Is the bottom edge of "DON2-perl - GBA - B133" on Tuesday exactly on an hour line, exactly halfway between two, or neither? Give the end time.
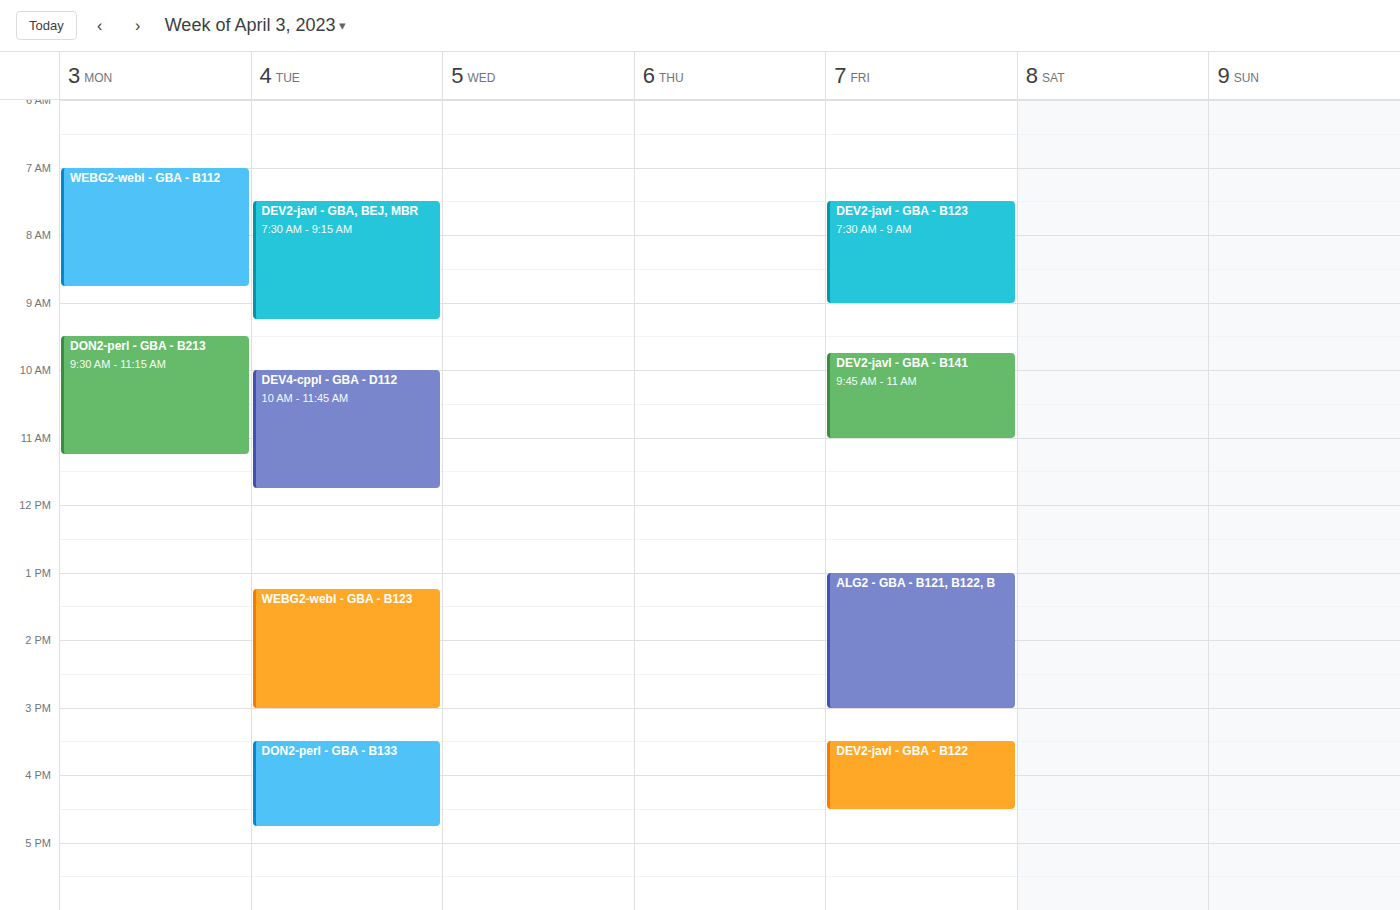
4:45 PM -- neither: three quarters of the way from the 4 PM line to the 5 PM line.